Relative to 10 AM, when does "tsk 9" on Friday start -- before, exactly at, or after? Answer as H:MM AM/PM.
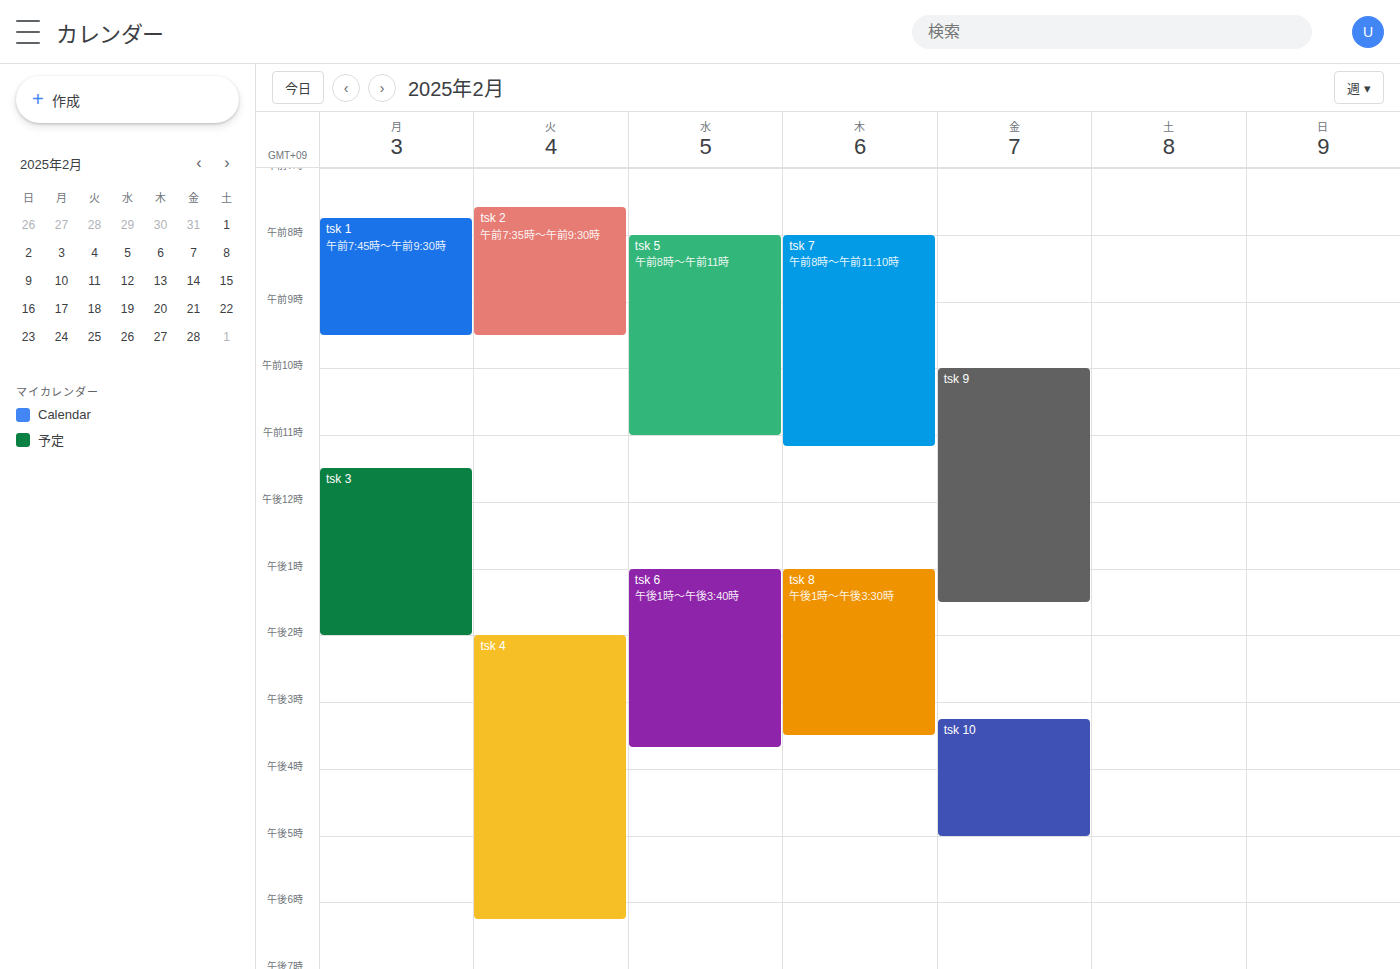
10:00 AM -- exactly at 10 AM, on the 10 AM line.